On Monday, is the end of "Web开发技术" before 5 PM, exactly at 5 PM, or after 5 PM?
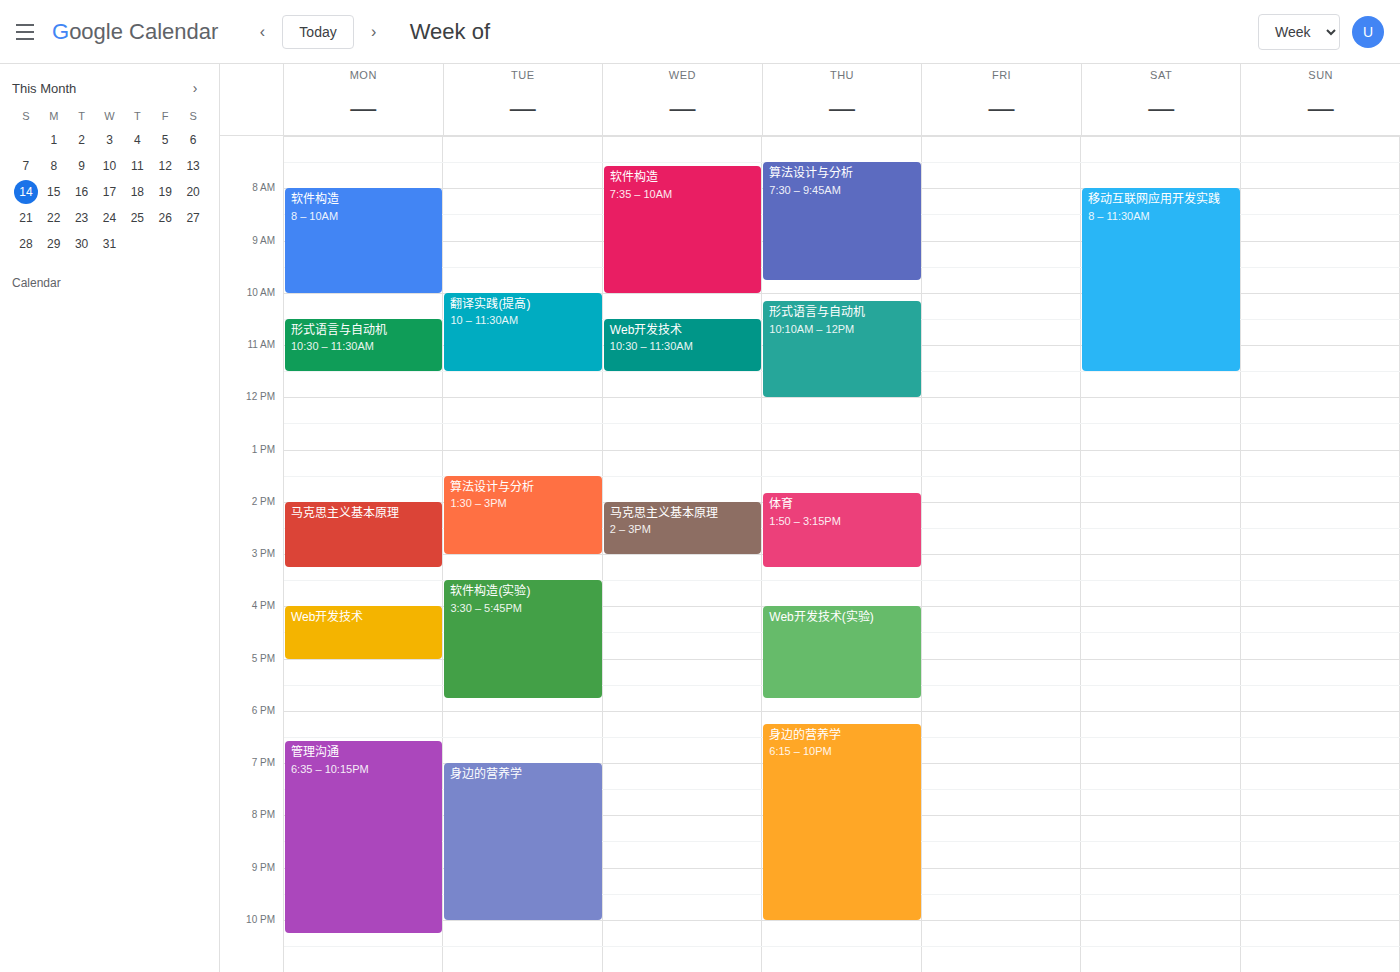
5:00 PM -- exactly at 5 PM, on the 5 PM line.